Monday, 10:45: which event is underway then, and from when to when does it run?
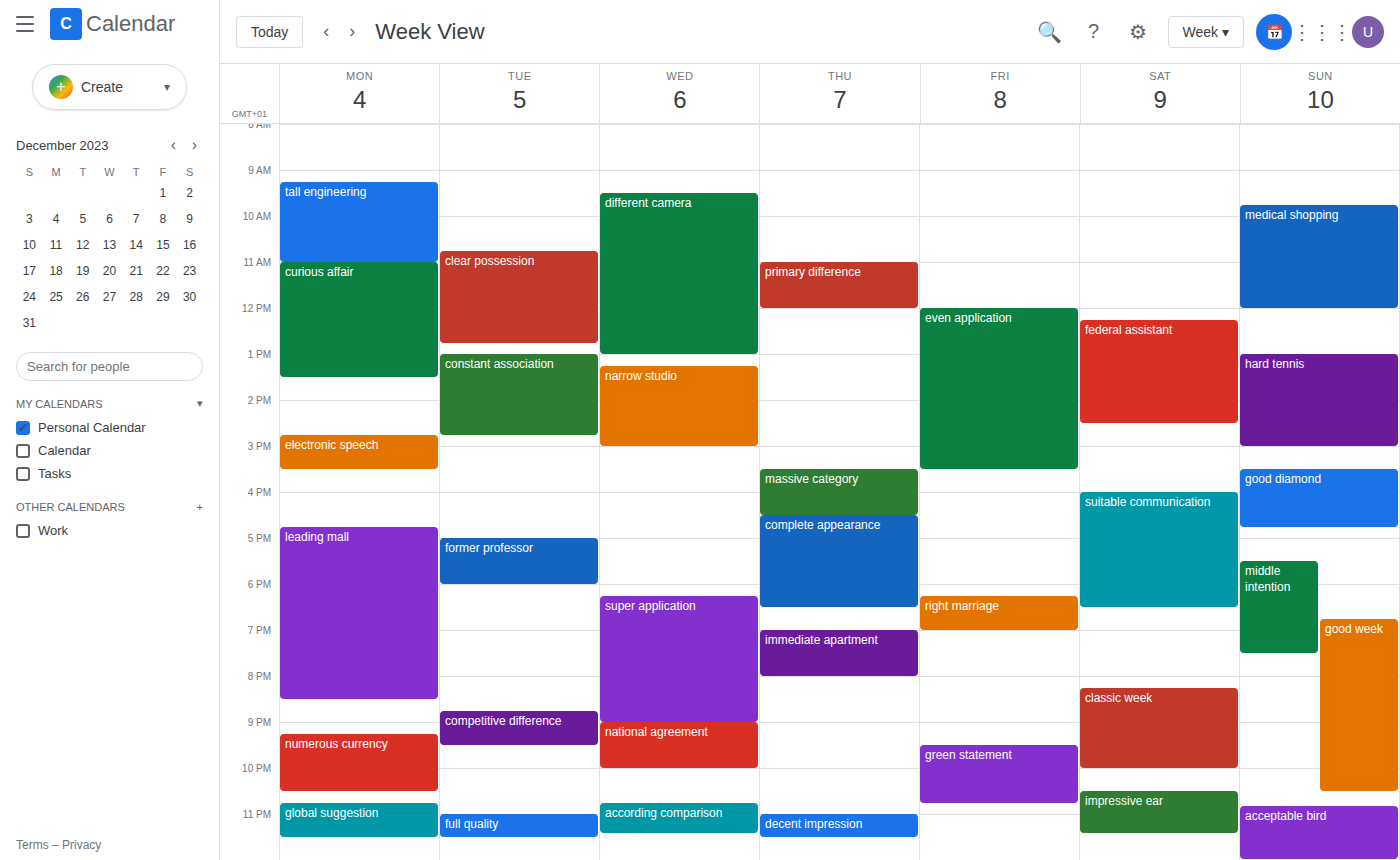
"tall engineering", 09:15 to 11:00